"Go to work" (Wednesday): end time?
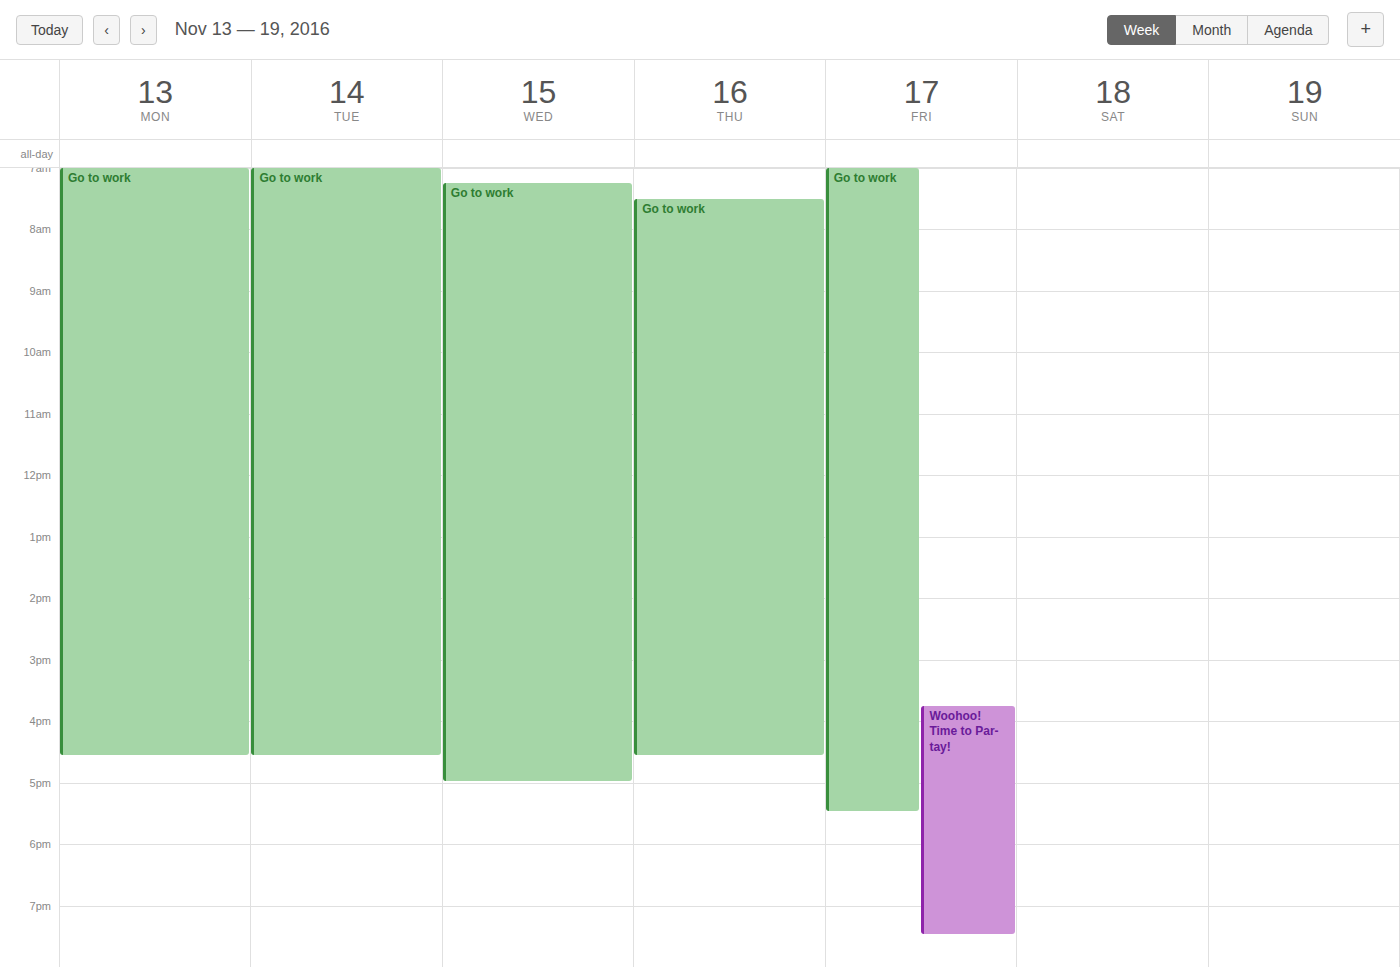
5:00 PM